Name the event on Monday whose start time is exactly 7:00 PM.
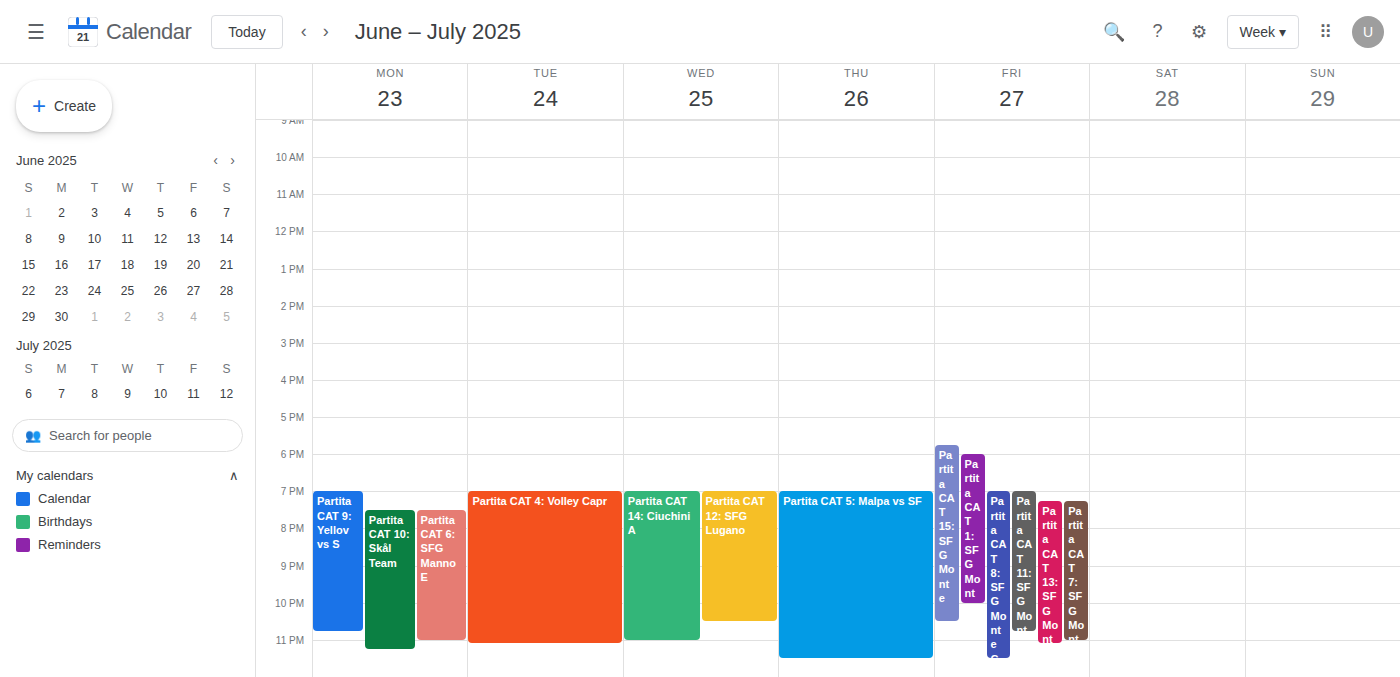
"Partita CAT 9: Yellov vs S"